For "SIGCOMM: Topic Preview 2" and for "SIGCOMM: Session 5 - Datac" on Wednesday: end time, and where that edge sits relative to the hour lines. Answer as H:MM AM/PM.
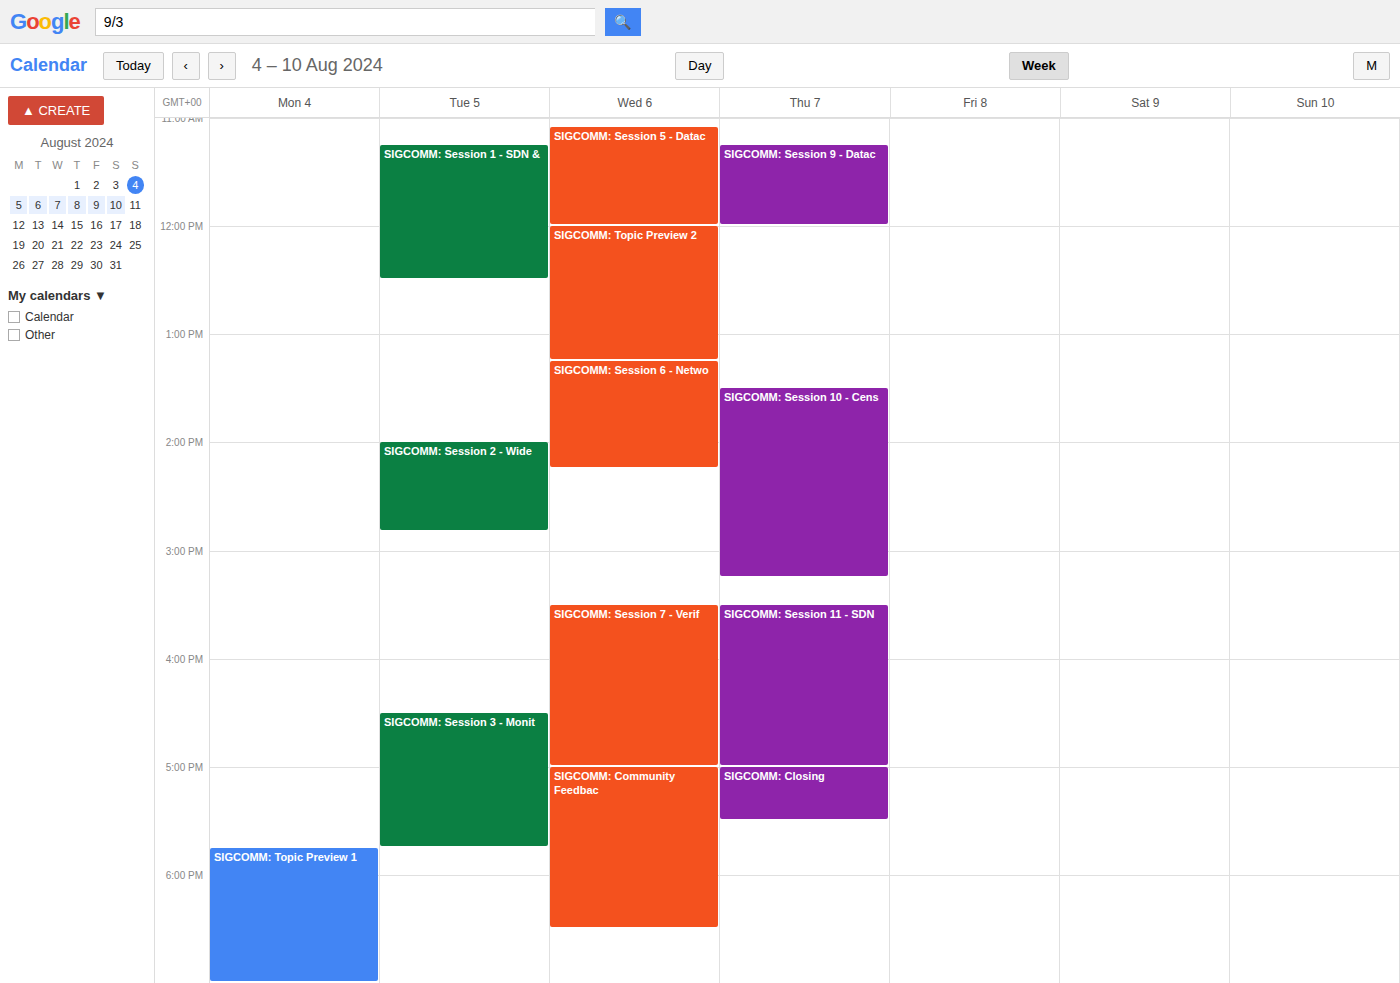
"SIGCOMM: Topic Preview 2": 1:15 PM, neither: a quarter of the way from the 1 PM line to the 2 PM line. "SIGCOMM: Session 5 - Datac": 12:00 PM, exactly on the 12 PM line.